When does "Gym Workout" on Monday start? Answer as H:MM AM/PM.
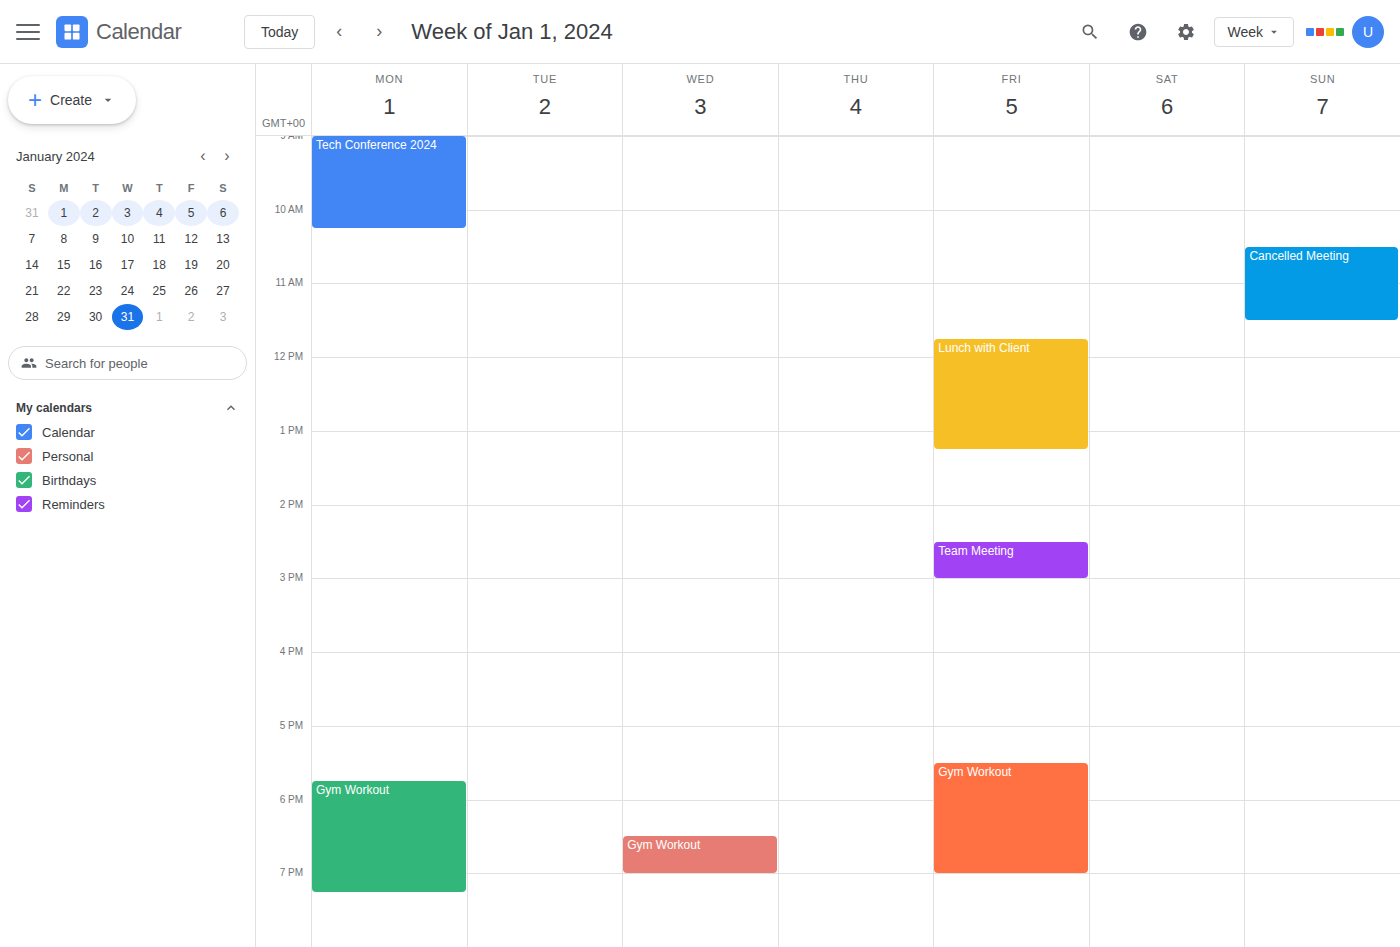
5:45 PM